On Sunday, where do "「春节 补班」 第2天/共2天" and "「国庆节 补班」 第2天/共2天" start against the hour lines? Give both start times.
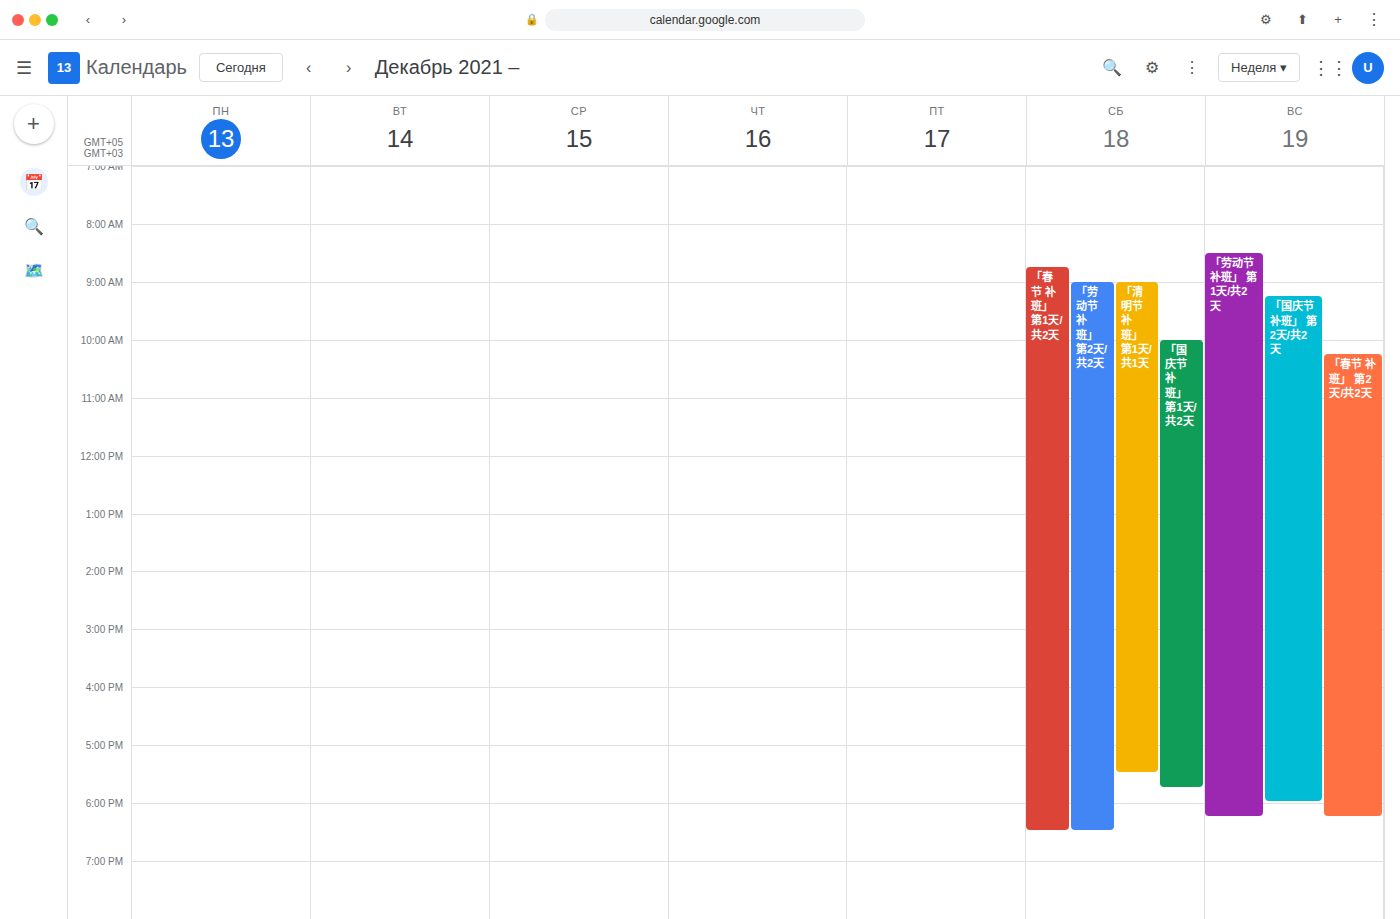
"「春节 补班」 第2天/共2天": 10:15 AM, neither: a quarter of the way from the 10 AM line to the 11 AM line. "「国庆节 补班」 第2天/共2天": 9:15 AM, neither: a quarter of the way from the 9 AM line to the 10 AM line.